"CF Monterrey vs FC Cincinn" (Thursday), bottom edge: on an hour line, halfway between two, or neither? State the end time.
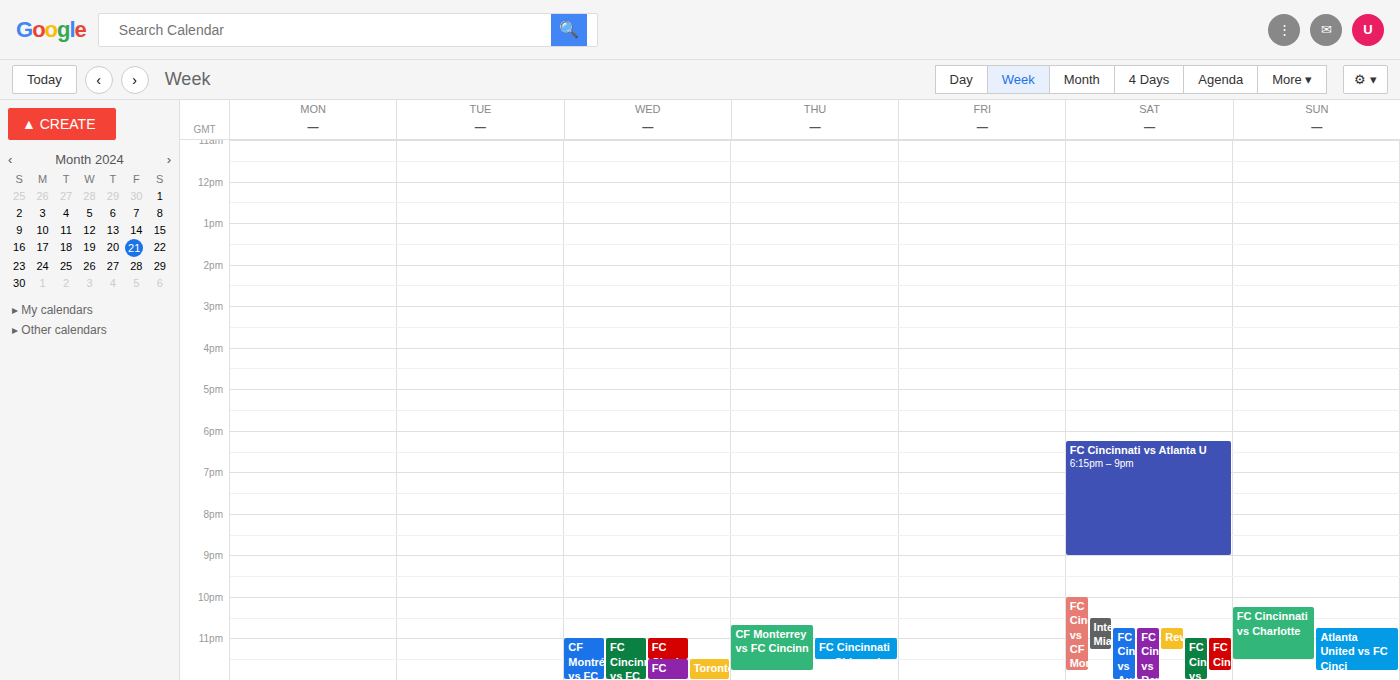
23:45 -- neither: three quarters of the way from the 23:00 line to the 24:00 line.